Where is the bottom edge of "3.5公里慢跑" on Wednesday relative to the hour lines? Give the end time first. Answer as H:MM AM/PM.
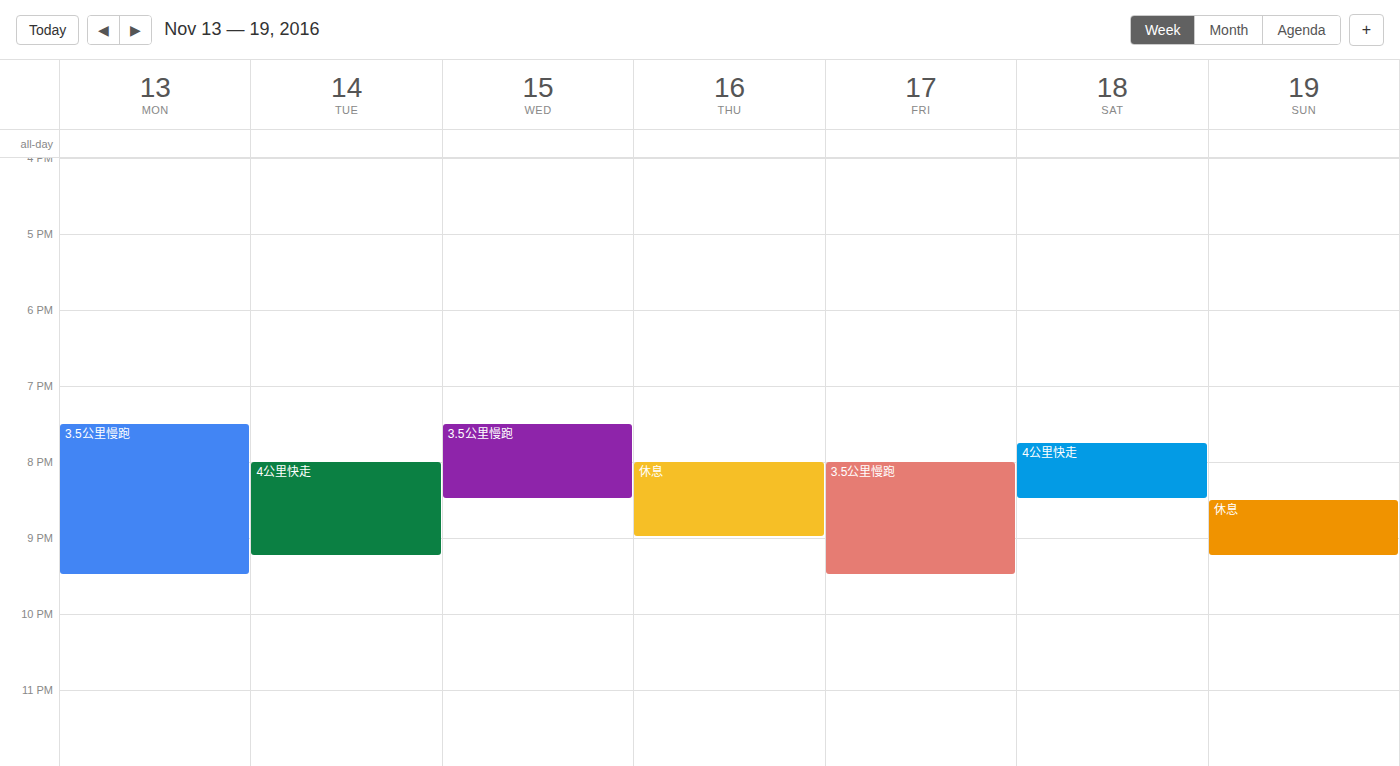
8:30 PM -- halfway between the 8 PM and 9 PM lines.